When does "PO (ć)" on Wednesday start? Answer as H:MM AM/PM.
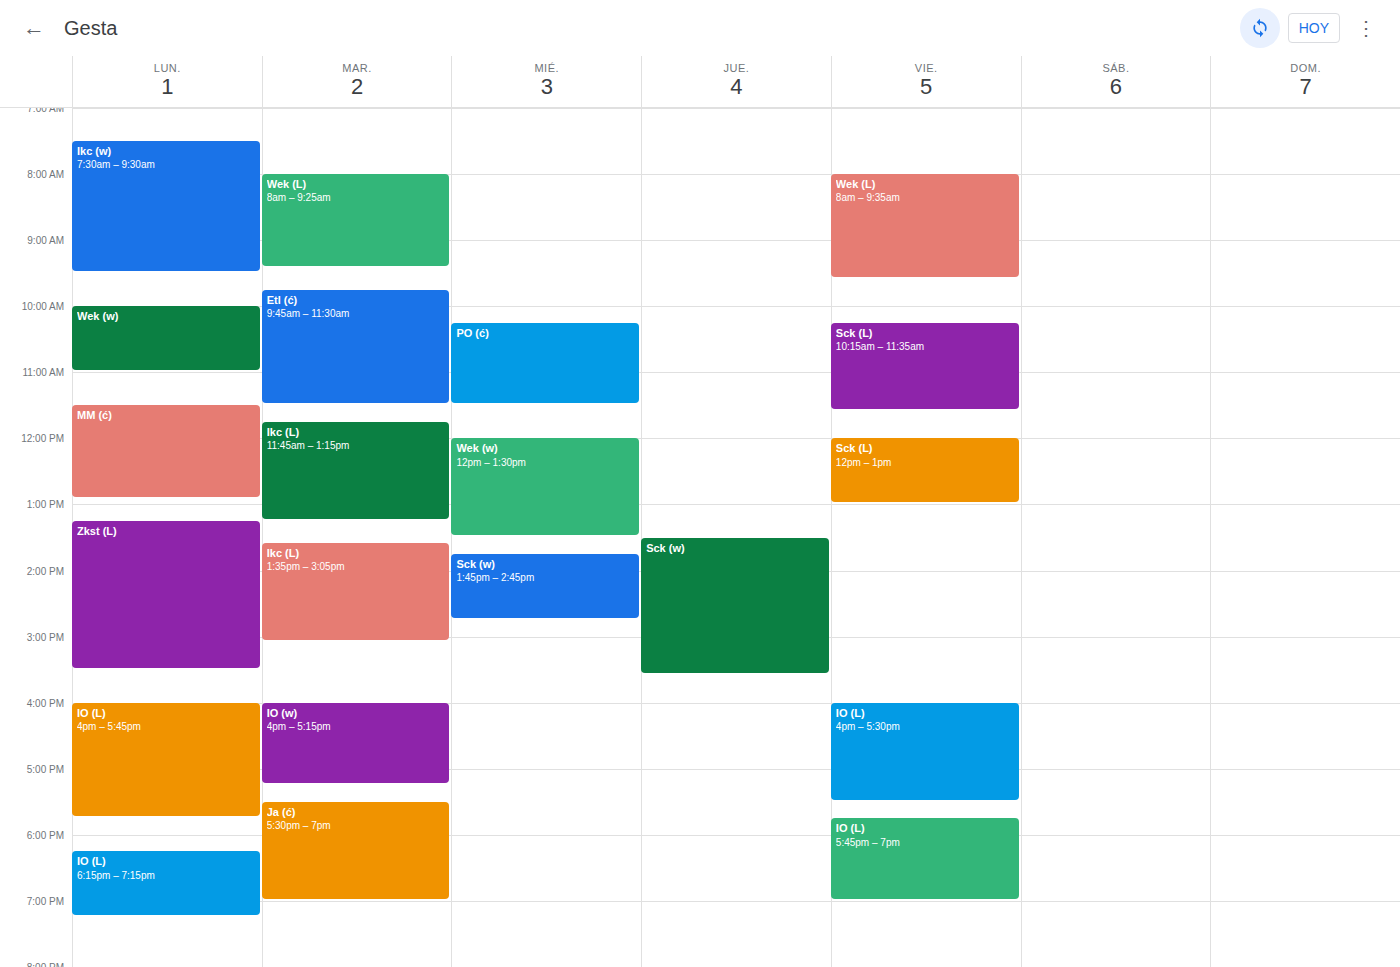
10:15 AM